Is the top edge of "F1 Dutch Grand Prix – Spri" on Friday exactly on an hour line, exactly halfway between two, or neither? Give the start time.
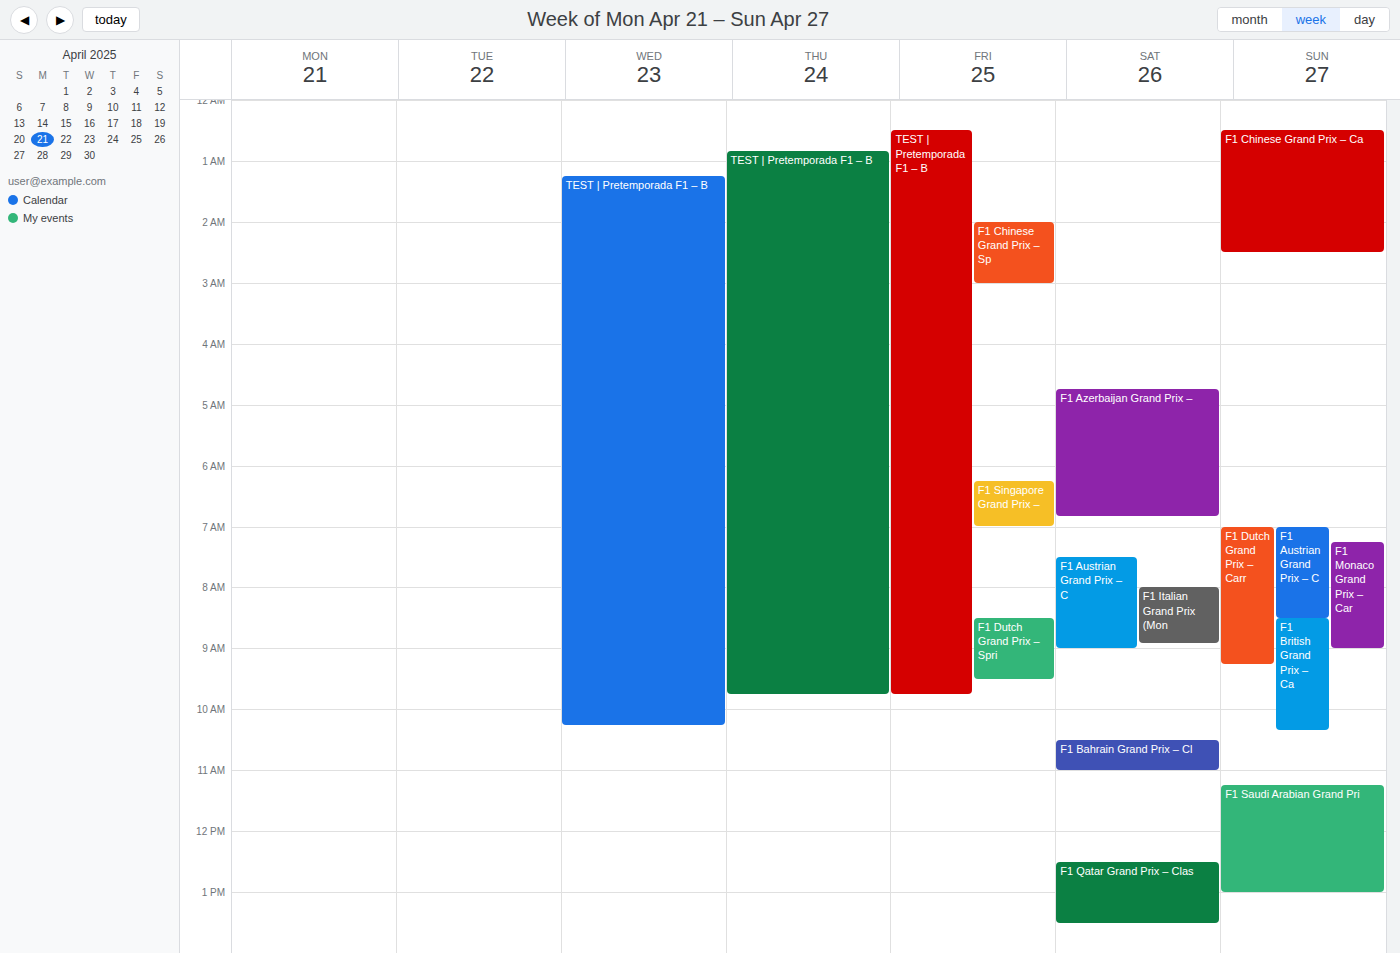
08:30 -- halfway between the 08:00 and 09:00 lines.